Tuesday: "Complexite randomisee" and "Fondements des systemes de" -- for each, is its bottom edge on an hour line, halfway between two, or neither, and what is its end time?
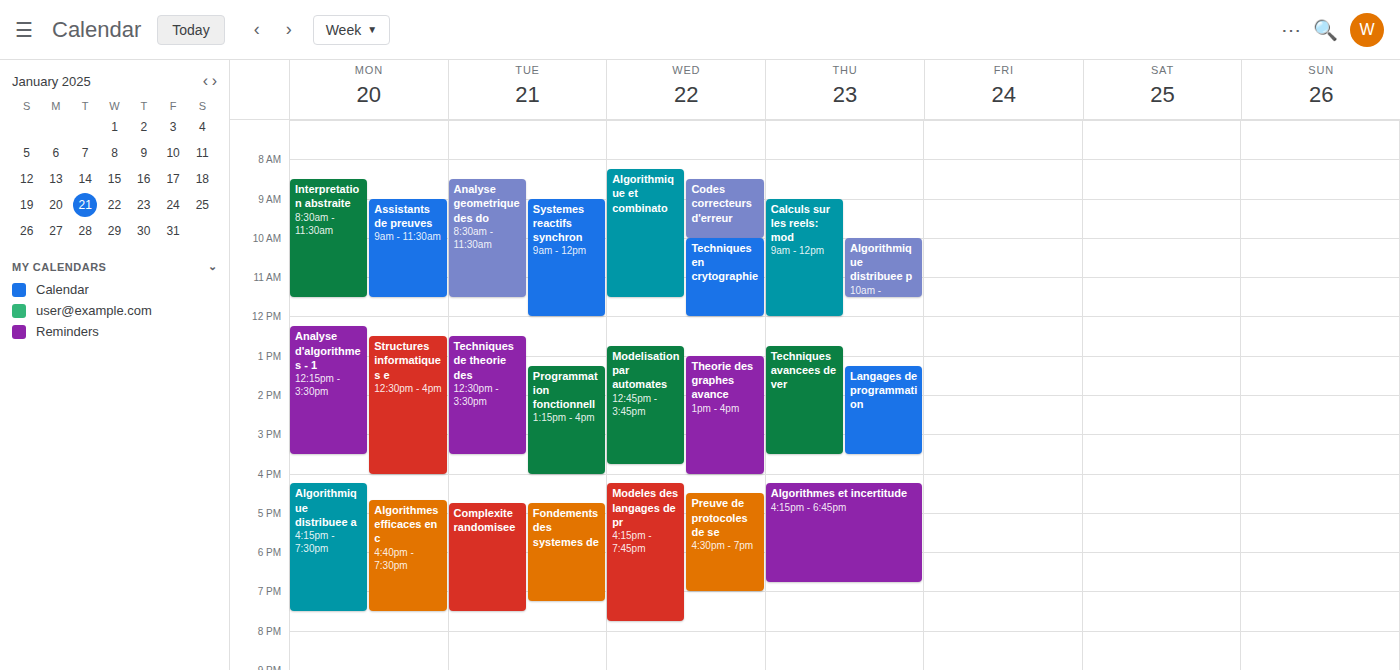
"Complexite randomisee": 7:30 PM, halfway between the 7 PM and 8 PM lines. "Fondements des systemes de": 7:15 PM, neither: a quarter of the way from the 7 PM line to the 8 PM line.